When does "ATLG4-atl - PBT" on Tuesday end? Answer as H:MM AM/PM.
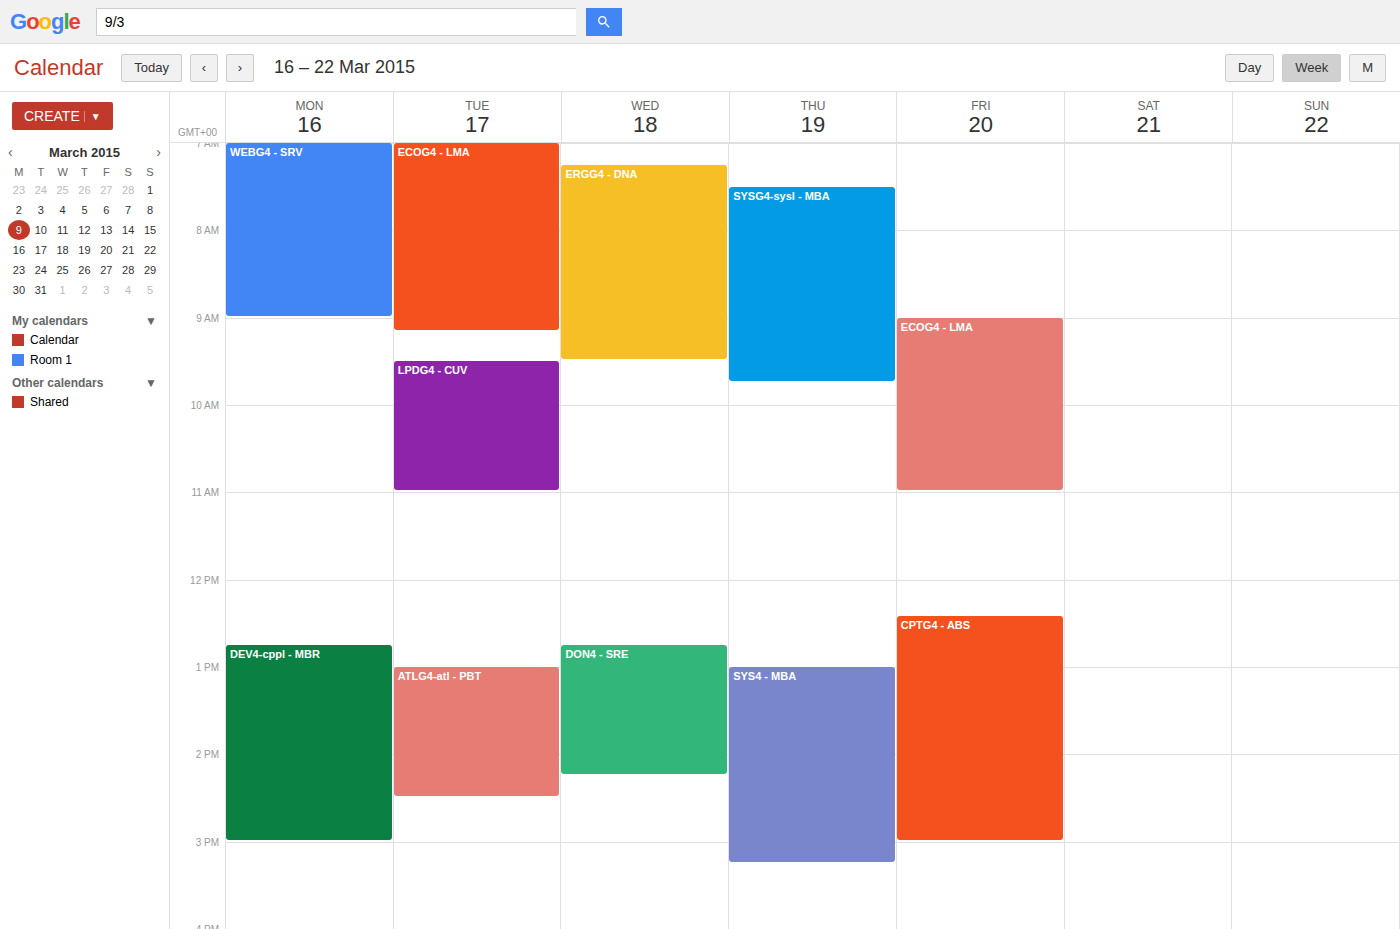
2:30 PM